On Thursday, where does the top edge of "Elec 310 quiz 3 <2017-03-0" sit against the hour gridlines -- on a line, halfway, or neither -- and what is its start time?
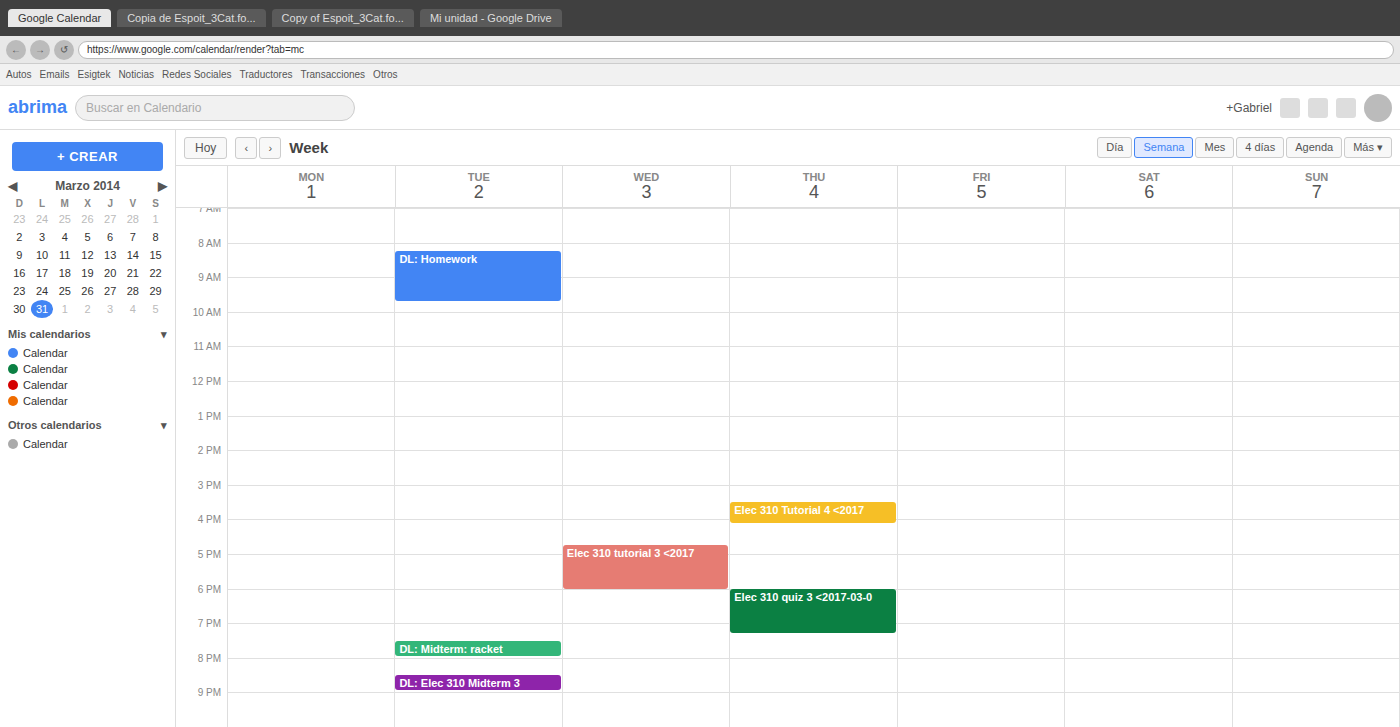
6:00 PM -- exactly on the 6 PM line.